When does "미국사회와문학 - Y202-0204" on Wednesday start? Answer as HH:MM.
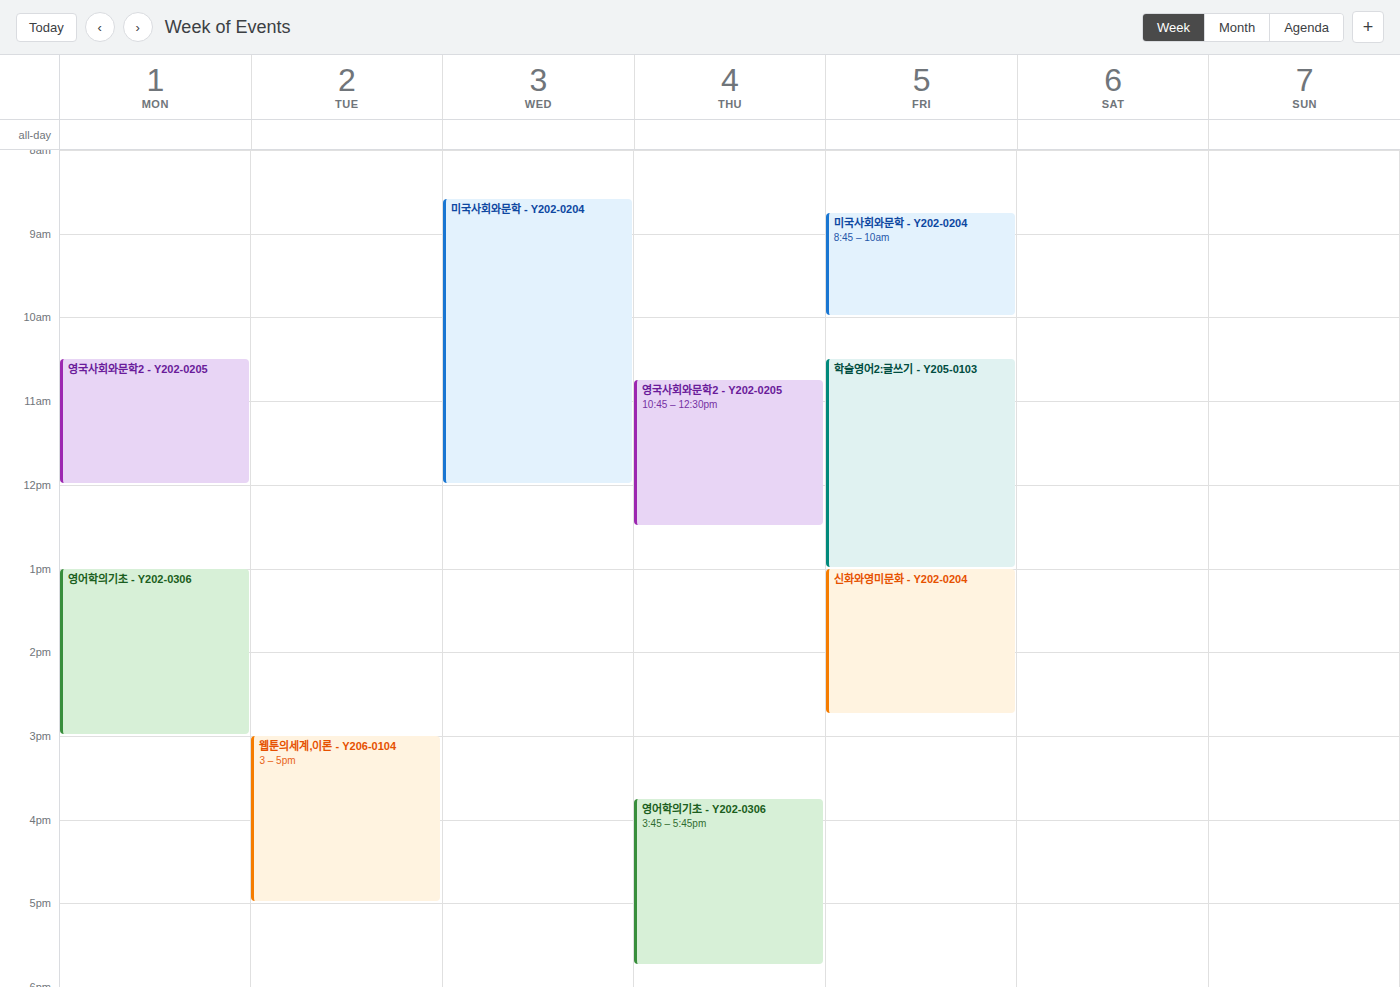
08:35